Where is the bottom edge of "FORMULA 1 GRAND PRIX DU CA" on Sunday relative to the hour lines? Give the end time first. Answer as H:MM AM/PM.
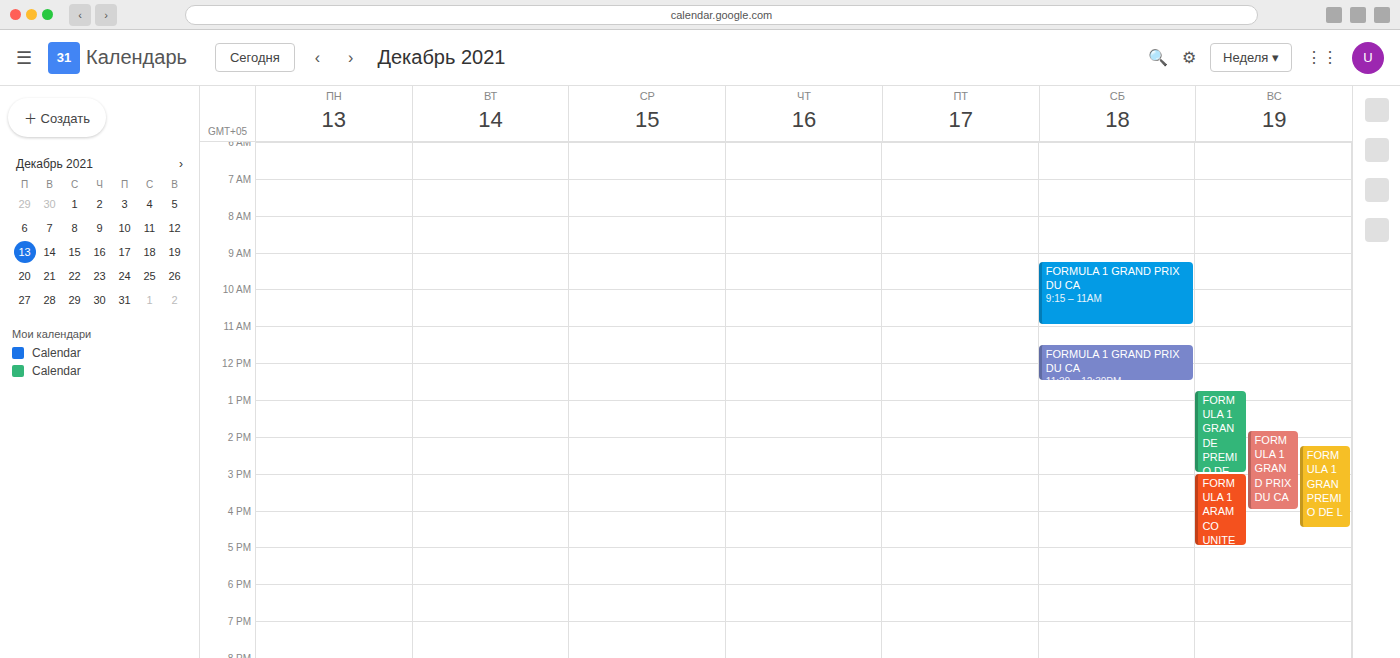
4:00 PM -- exactly on the 4 PM line.